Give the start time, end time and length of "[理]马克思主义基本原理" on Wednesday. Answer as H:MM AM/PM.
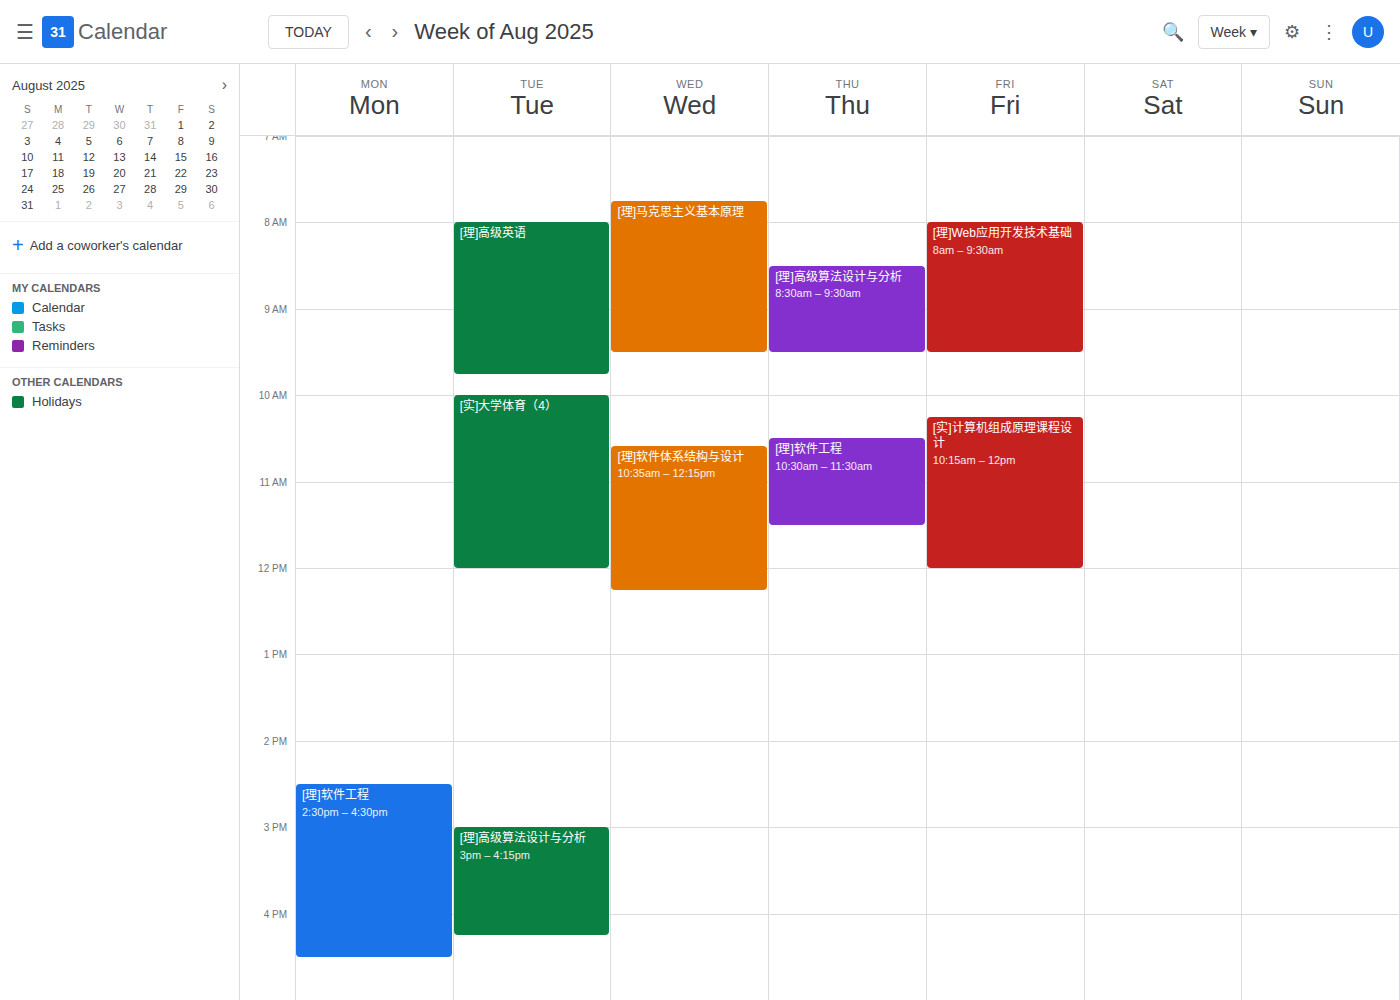
7:45 AM to 9:30 AM, 1 hour 45 minutes